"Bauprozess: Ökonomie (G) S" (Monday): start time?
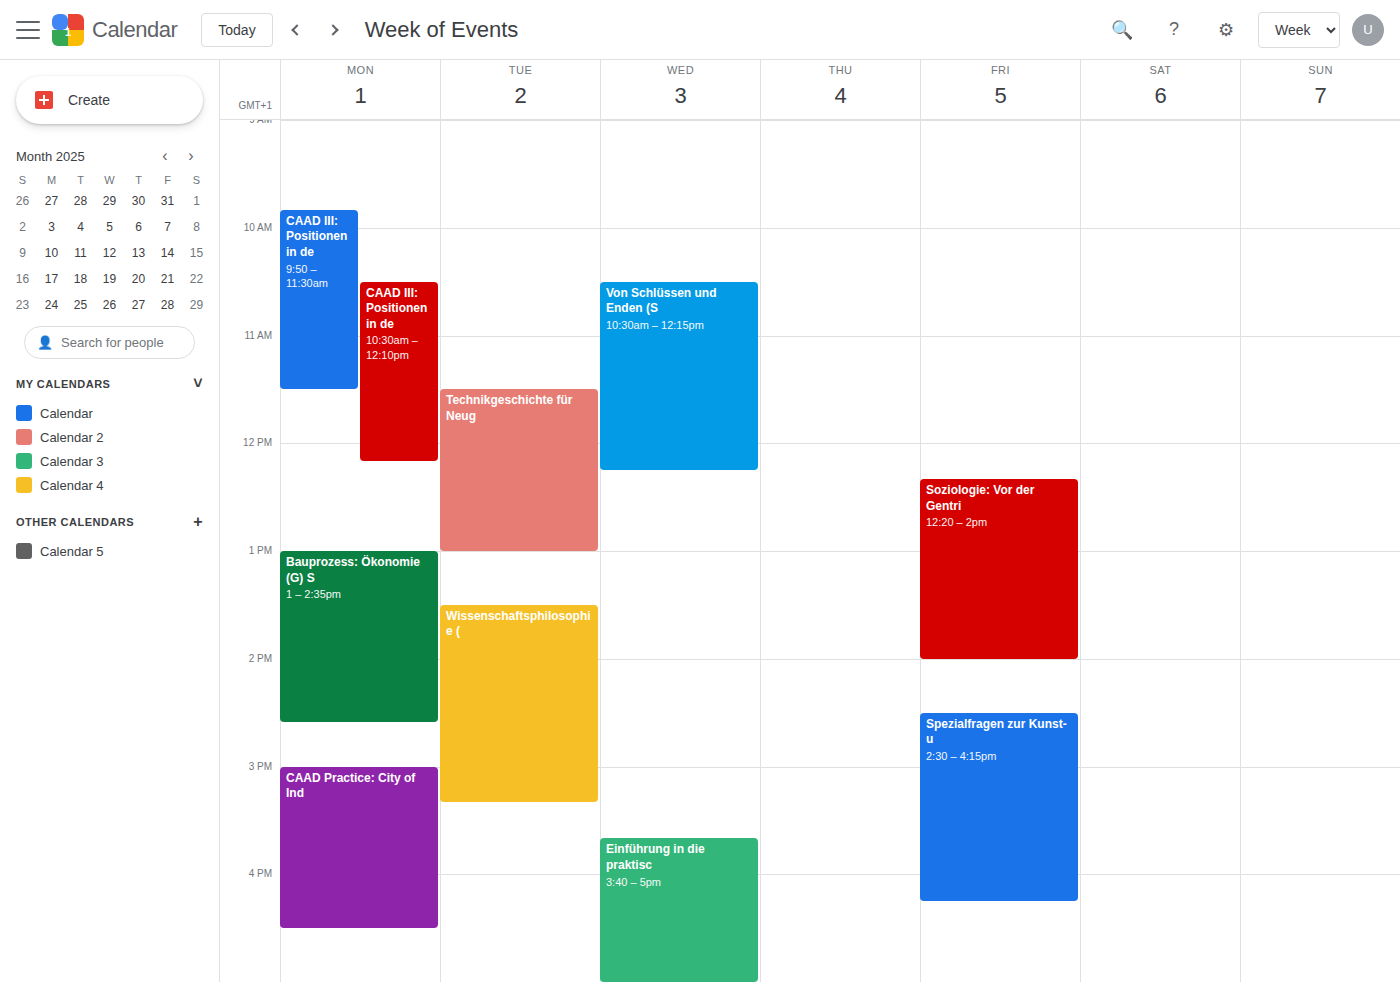
1:00 PM